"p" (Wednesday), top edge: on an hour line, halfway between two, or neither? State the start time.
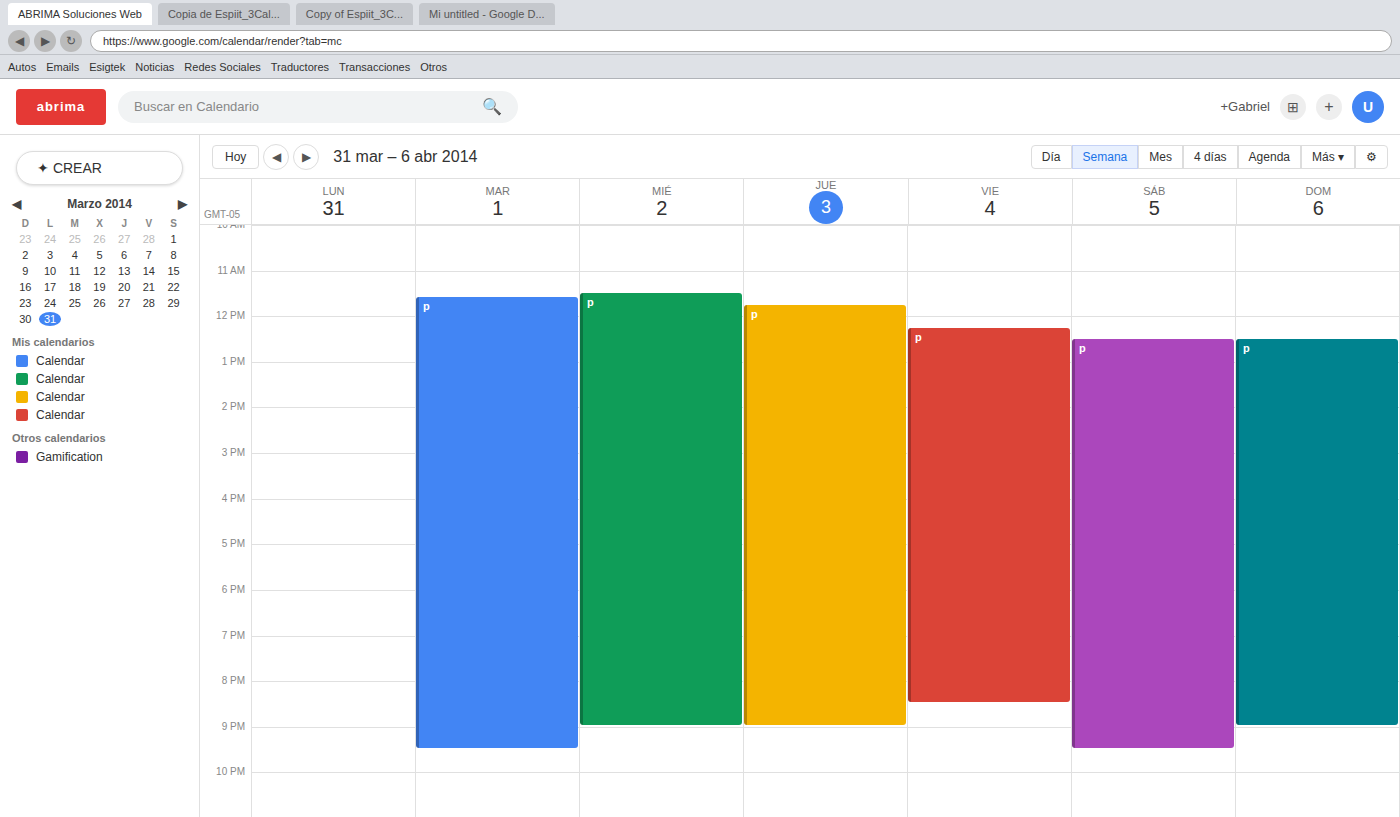
11:30 AM -- halfway between the 11 AM and 12 PM lines.